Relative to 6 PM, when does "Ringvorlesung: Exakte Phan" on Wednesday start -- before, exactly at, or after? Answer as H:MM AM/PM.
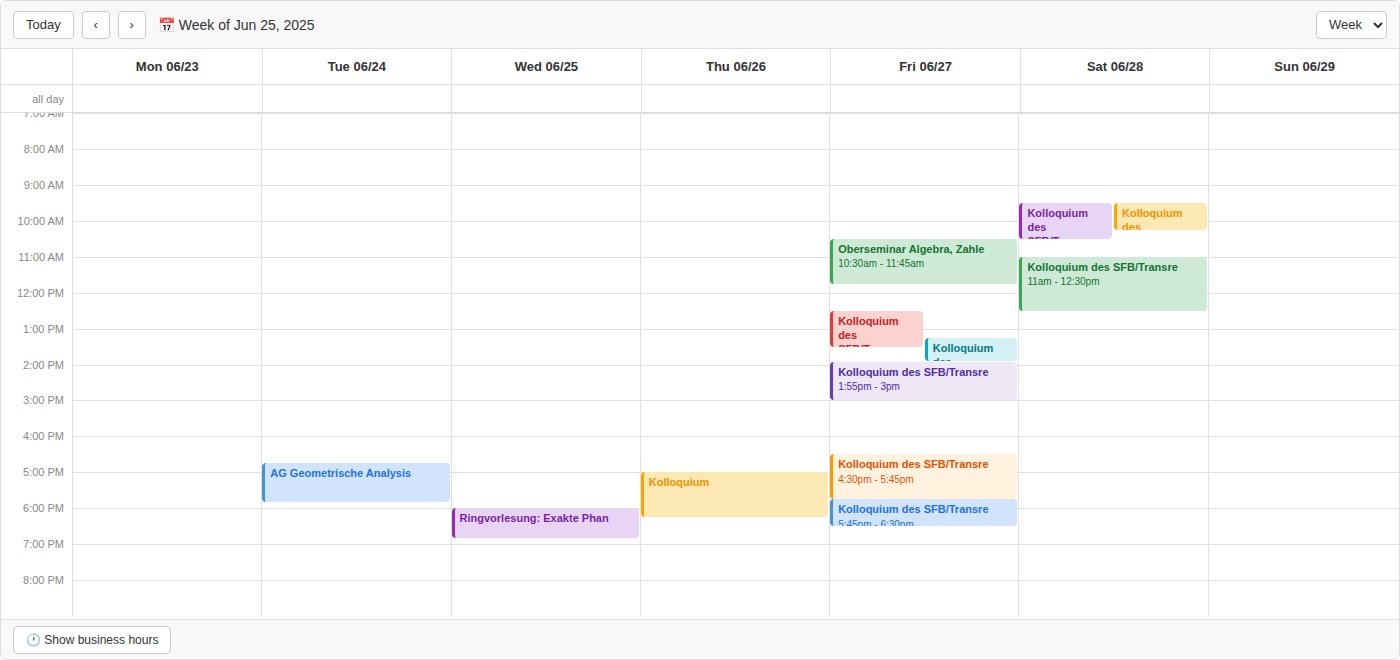
6:00 PM -- exactly at 6 PM, on the 6 PM line.